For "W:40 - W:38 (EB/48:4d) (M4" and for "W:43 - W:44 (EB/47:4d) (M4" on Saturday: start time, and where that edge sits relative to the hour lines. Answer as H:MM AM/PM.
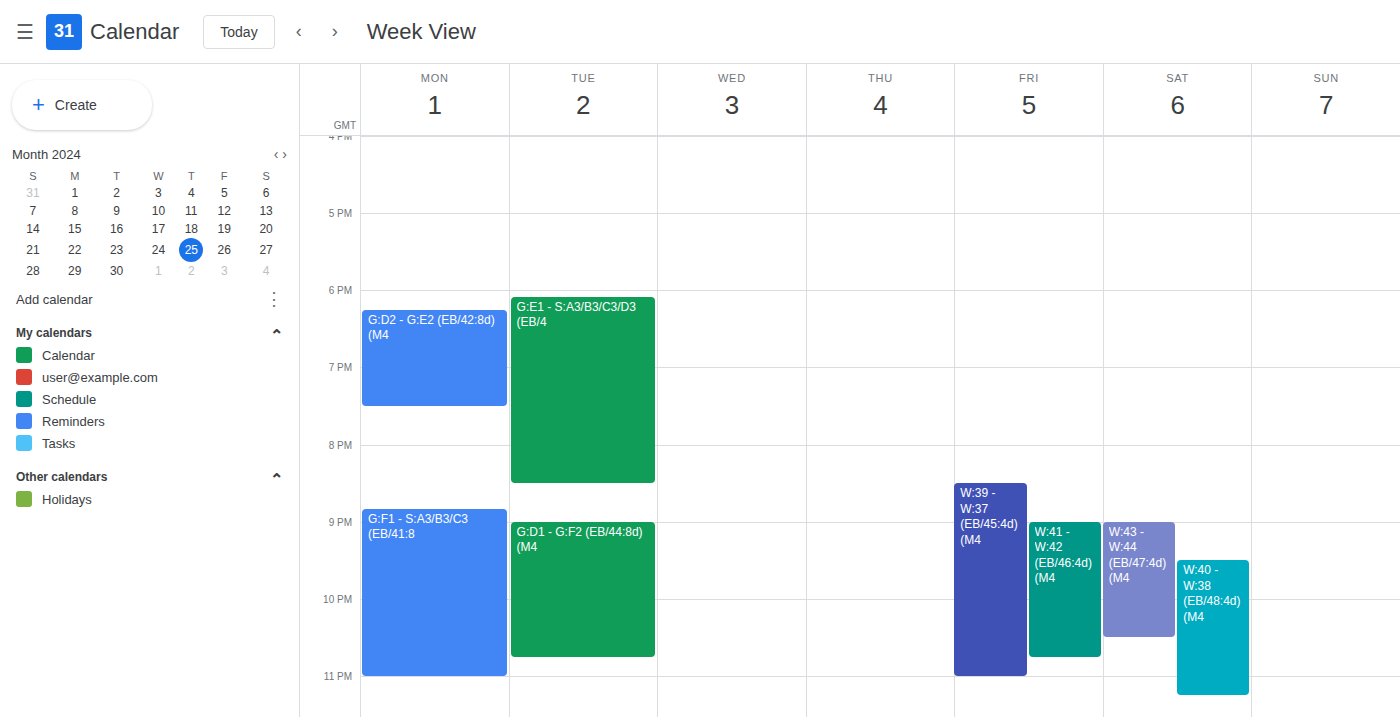
"W:40 - W:38 (EB/48:4d) (M4": 9:30 PM, halfway between the 9 PM and 10 PM lines. "W:43 - W:44 (EB/47:4d) (M4": 9:00 PM, exactly on the 9 PM line.